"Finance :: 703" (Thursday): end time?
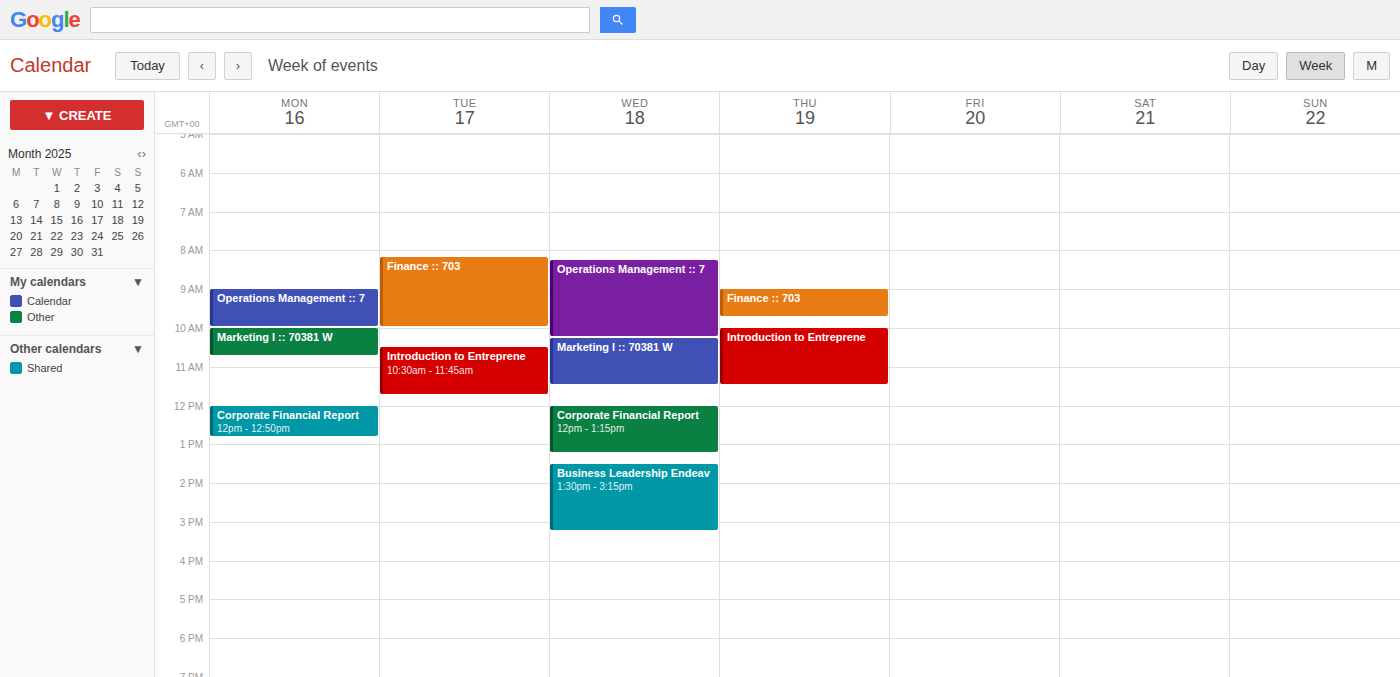
9:45 AM